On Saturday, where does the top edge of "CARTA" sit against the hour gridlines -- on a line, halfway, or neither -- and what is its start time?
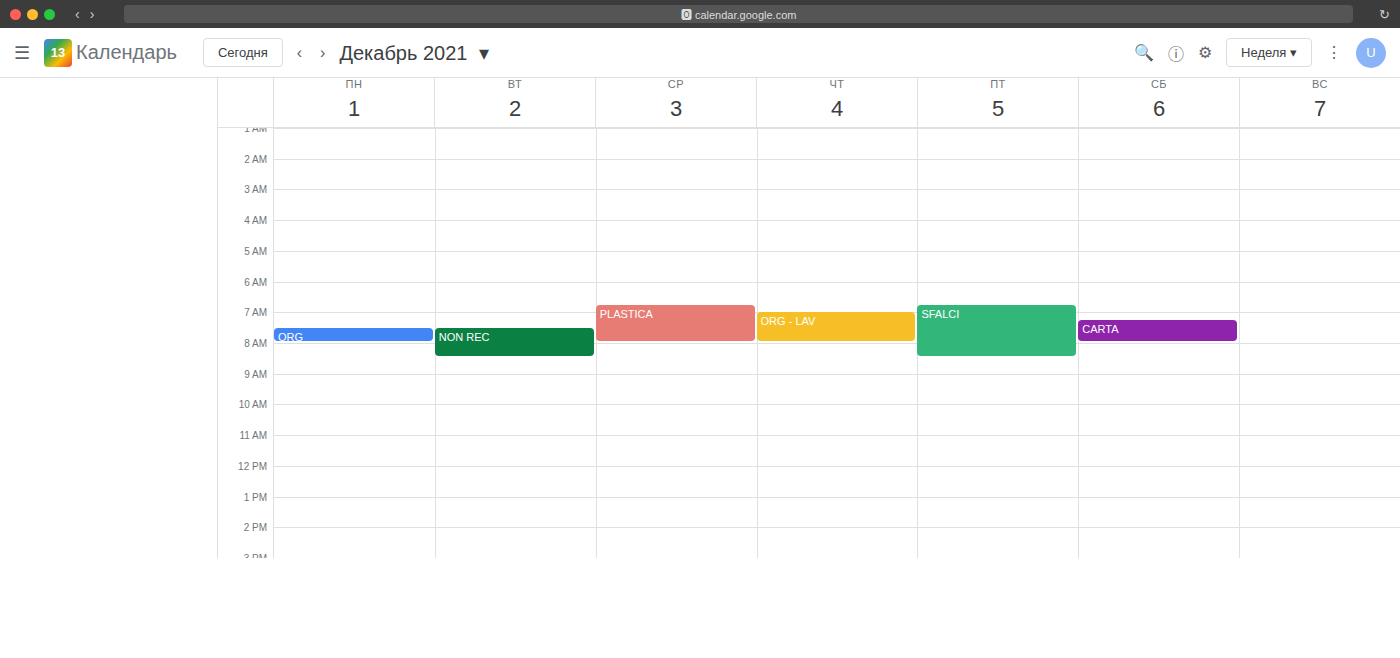
7:15 AM -- neither: a quarter of the way from the 7 AM line to the 8 AM line.